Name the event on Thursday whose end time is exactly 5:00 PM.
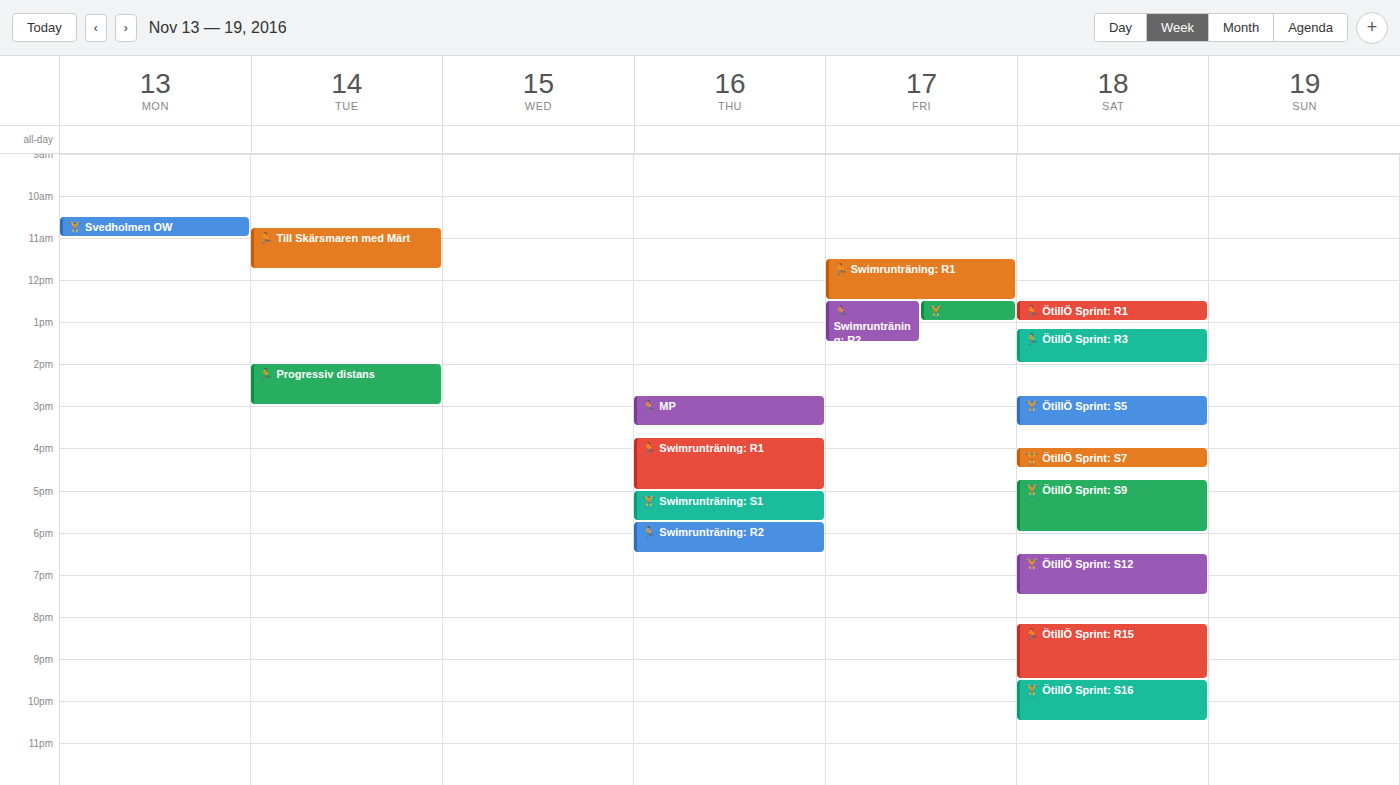
"🏃 Swimrunträning: R1"